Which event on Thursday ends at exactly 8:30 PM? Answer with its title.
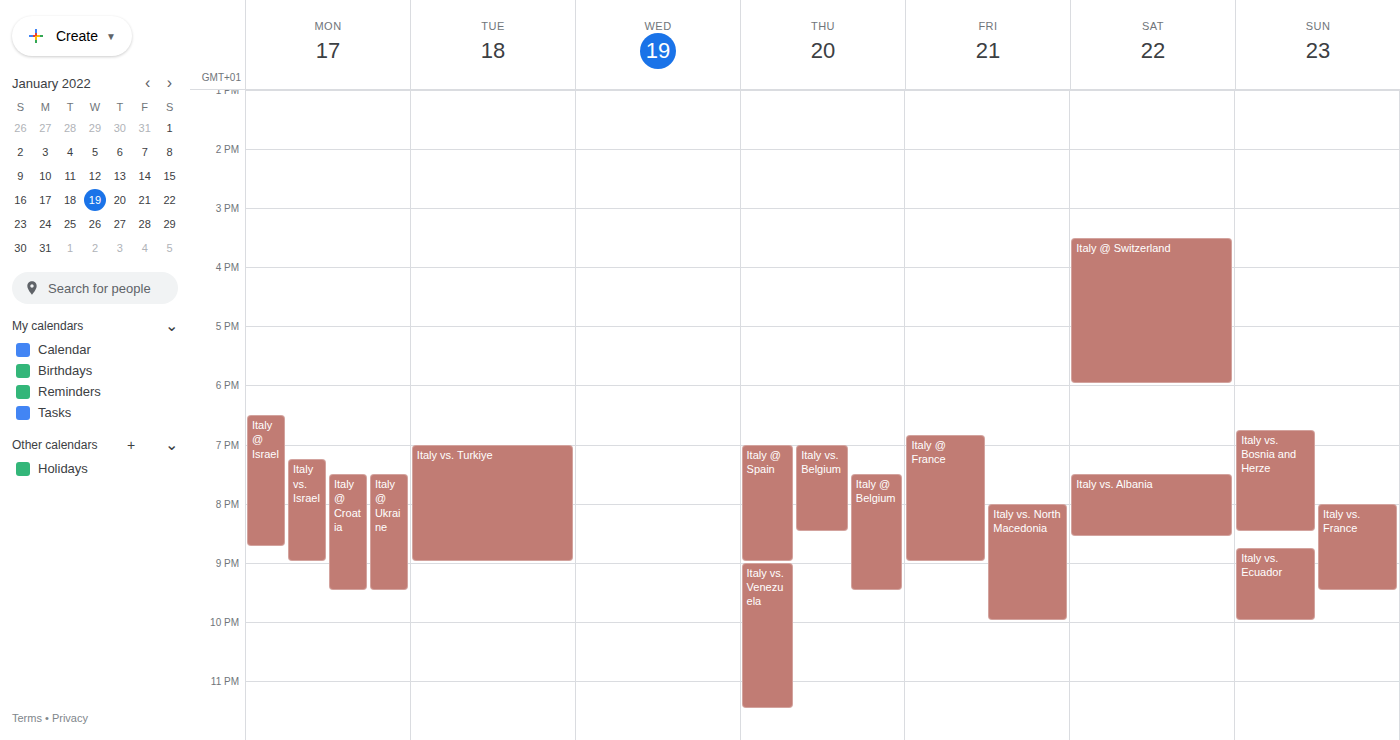
"Italy vs. Belgium"